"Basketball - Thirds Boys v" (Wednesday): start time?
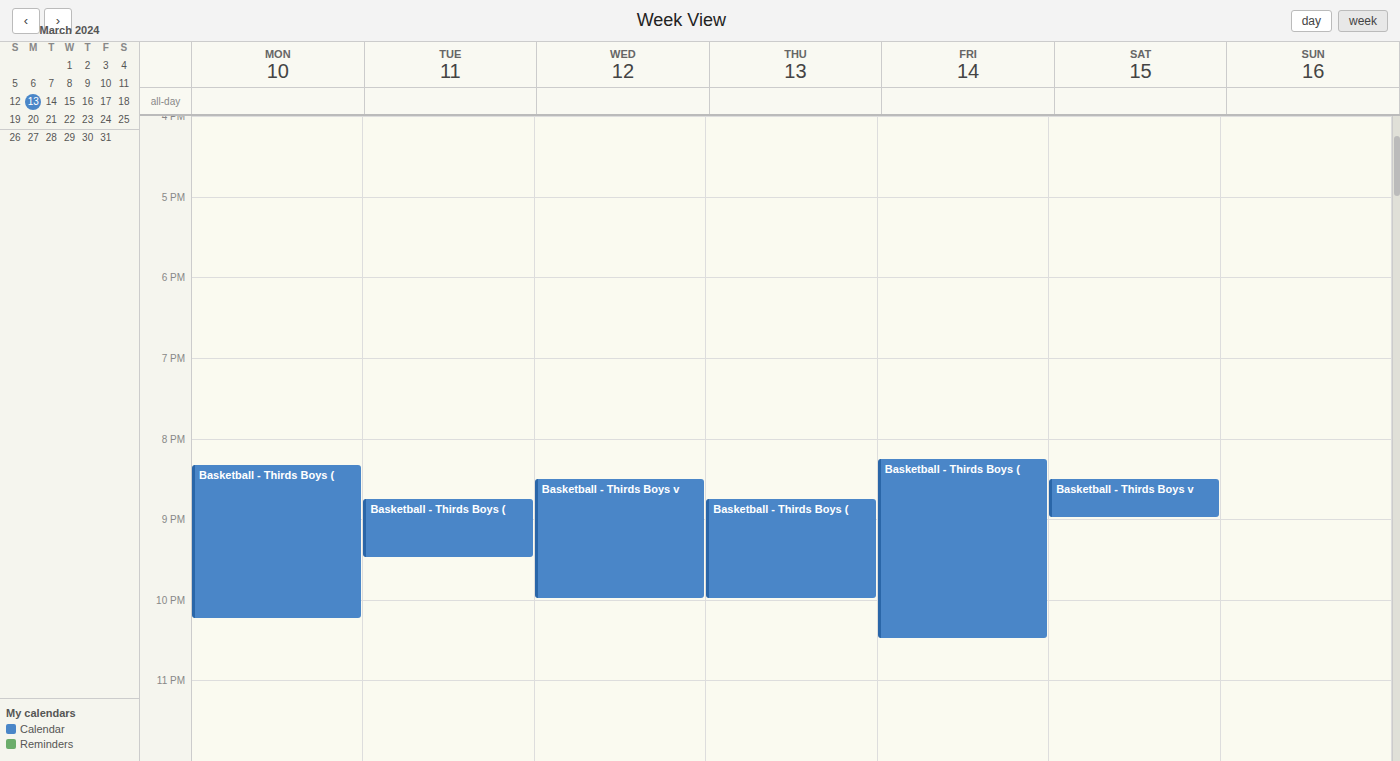
8:30 PM